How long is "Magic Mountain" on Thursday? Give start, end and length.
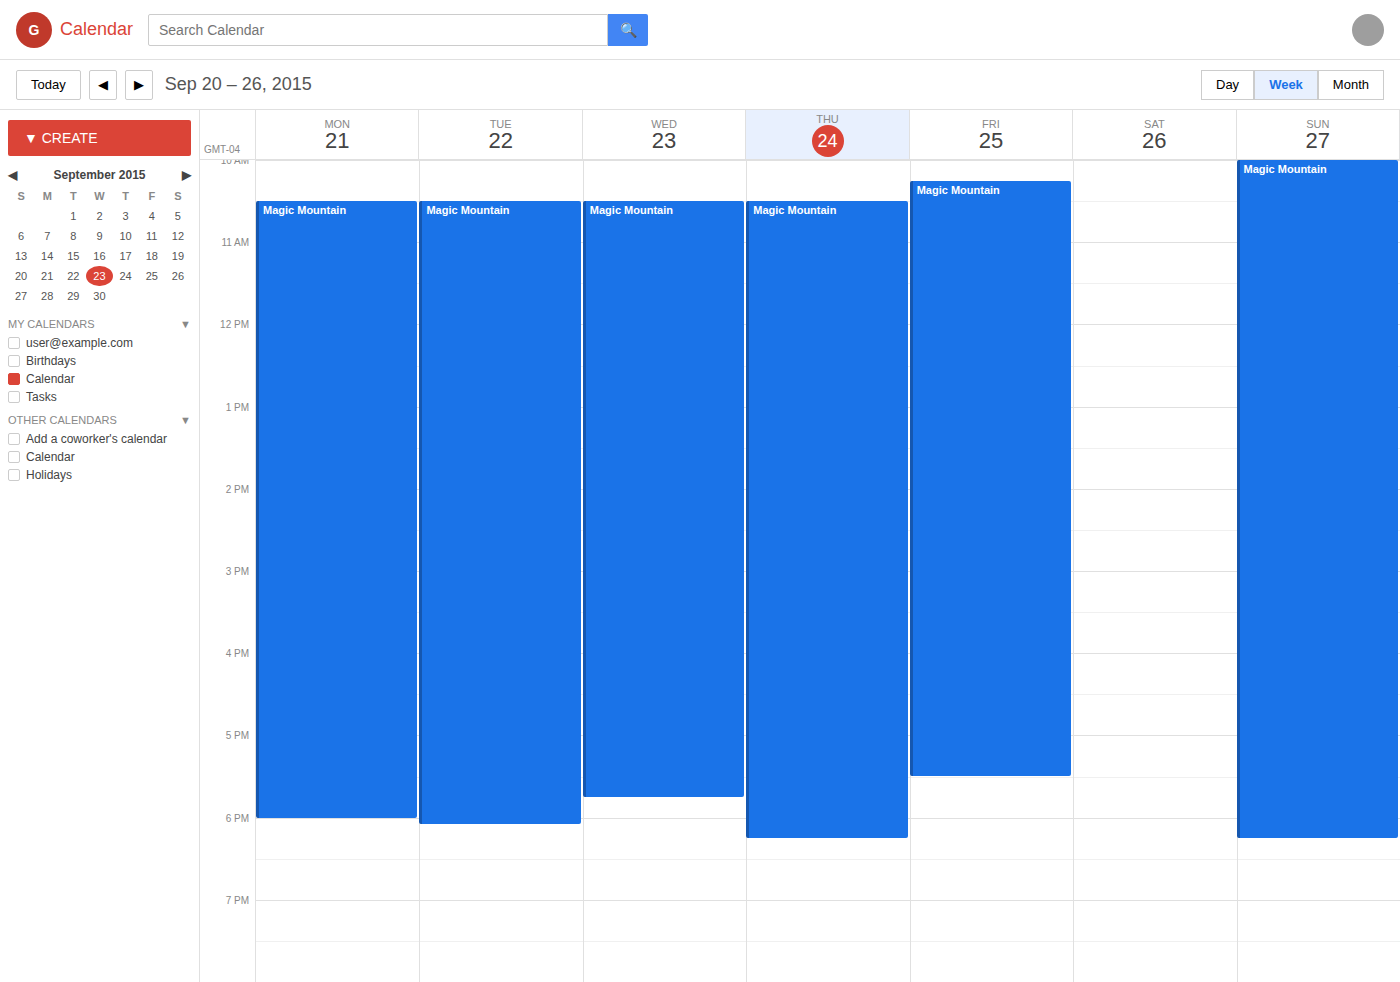
10:30 to 18:15, 7 hours 45 minutes